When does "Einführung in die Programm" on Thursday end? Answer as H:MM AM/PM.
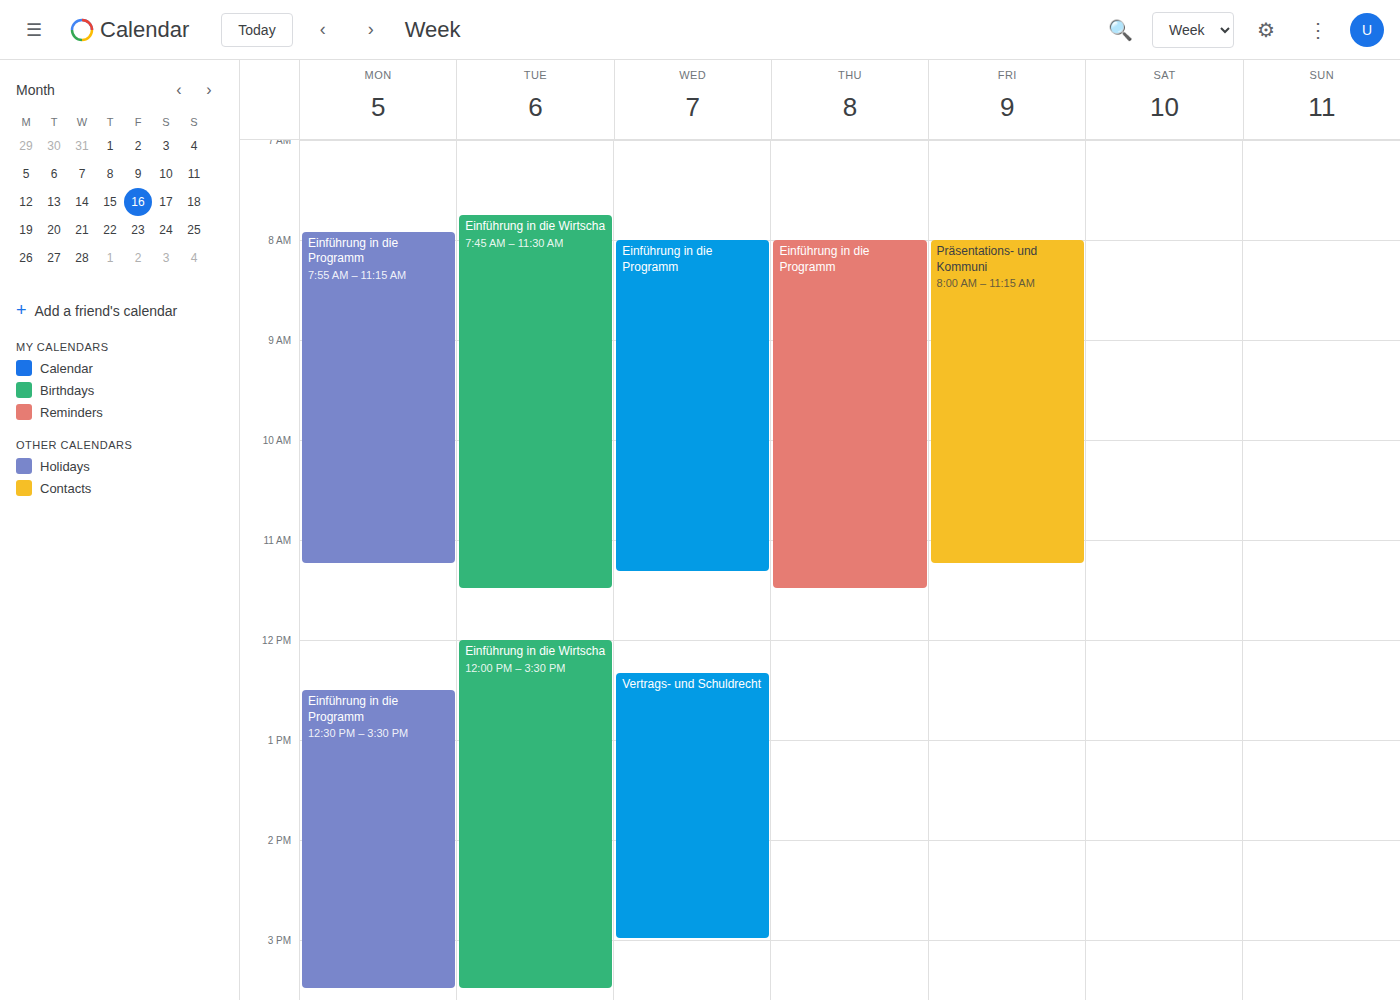
11:30 AM